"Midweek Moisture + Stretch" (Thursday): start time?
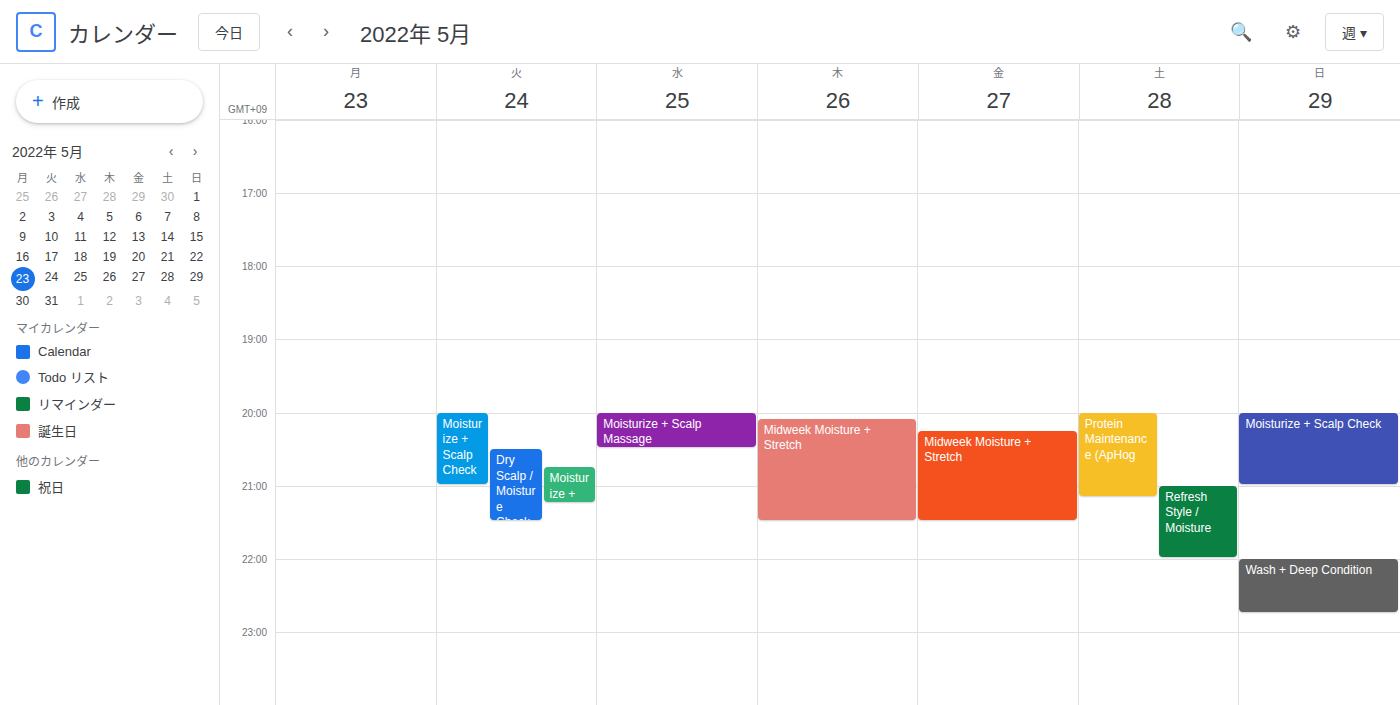
8:05 PM